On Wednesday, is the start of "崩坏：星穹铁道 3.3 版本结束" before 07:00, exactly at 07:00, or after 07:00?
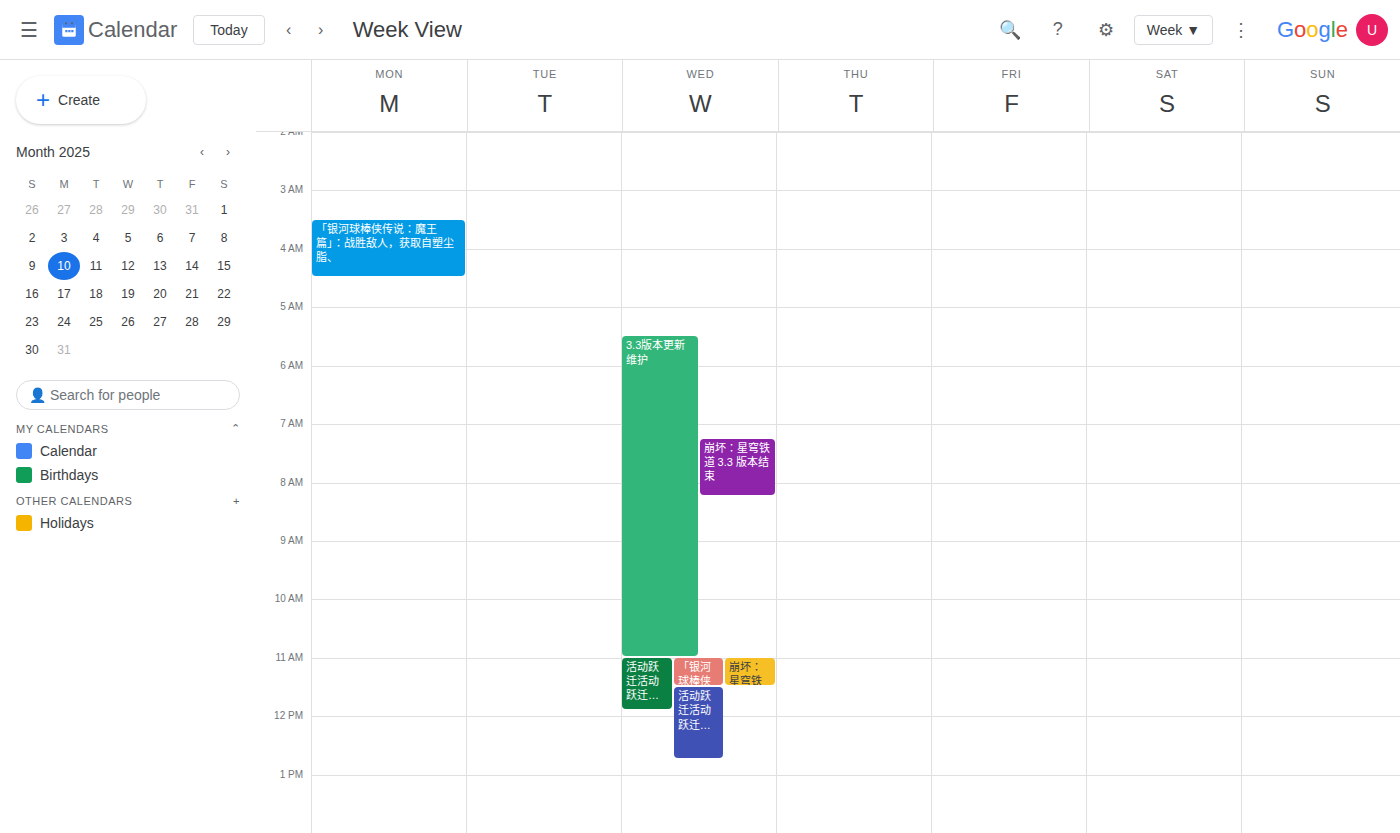
07:15 -- after 07:00, 15 minutes below the 07:00 line.